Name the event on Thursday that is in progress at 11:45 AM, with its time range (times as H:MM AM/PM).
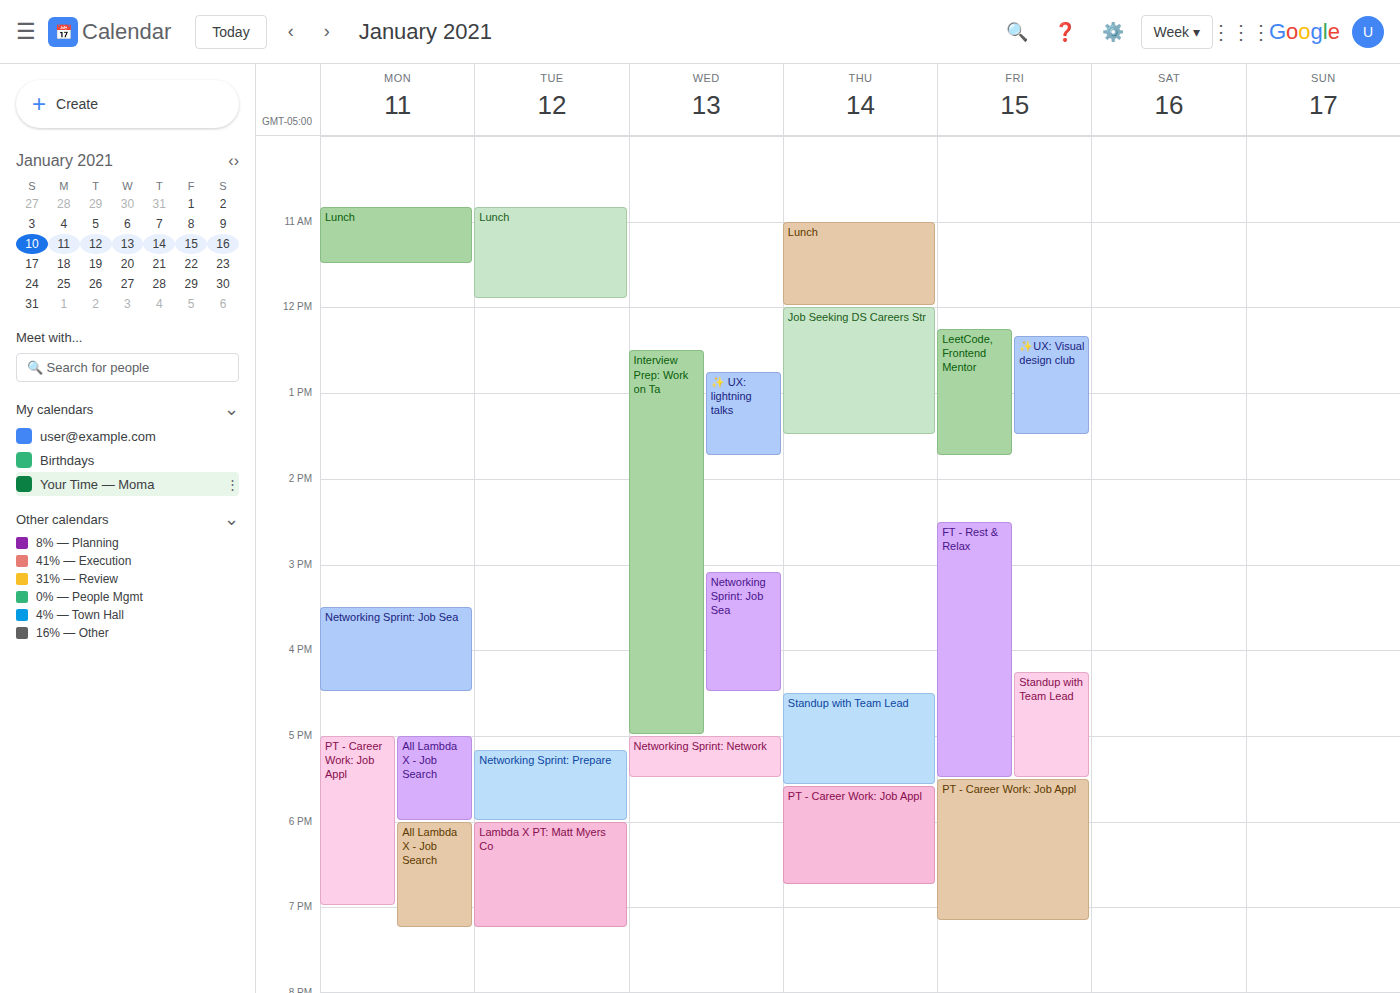
"Lunch", 11:00 AM to 12:00 PM